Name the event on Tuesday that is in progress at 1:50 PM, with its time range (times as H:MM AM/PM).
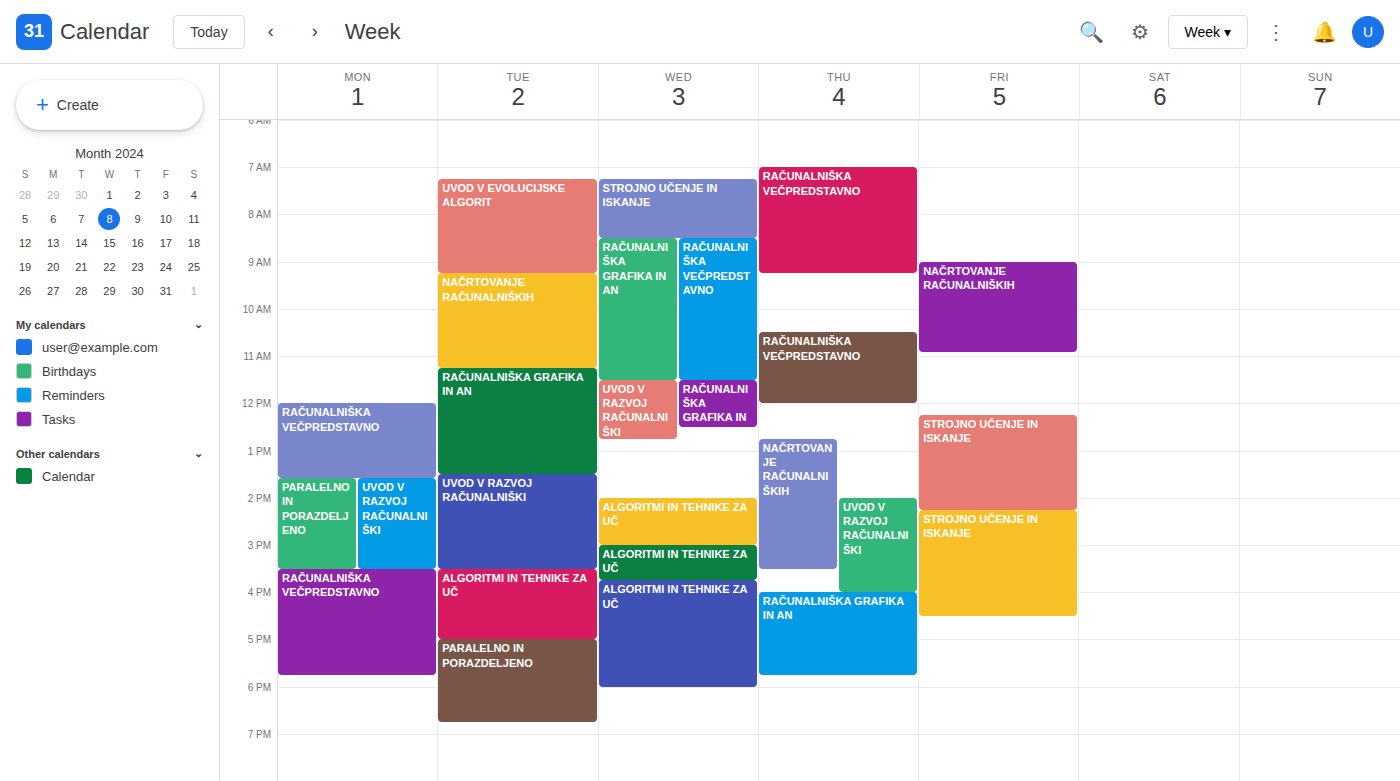
"UVOD V RAZVOJ RAČUNALNIŠKI", 1:30 PM to 3:30 PM